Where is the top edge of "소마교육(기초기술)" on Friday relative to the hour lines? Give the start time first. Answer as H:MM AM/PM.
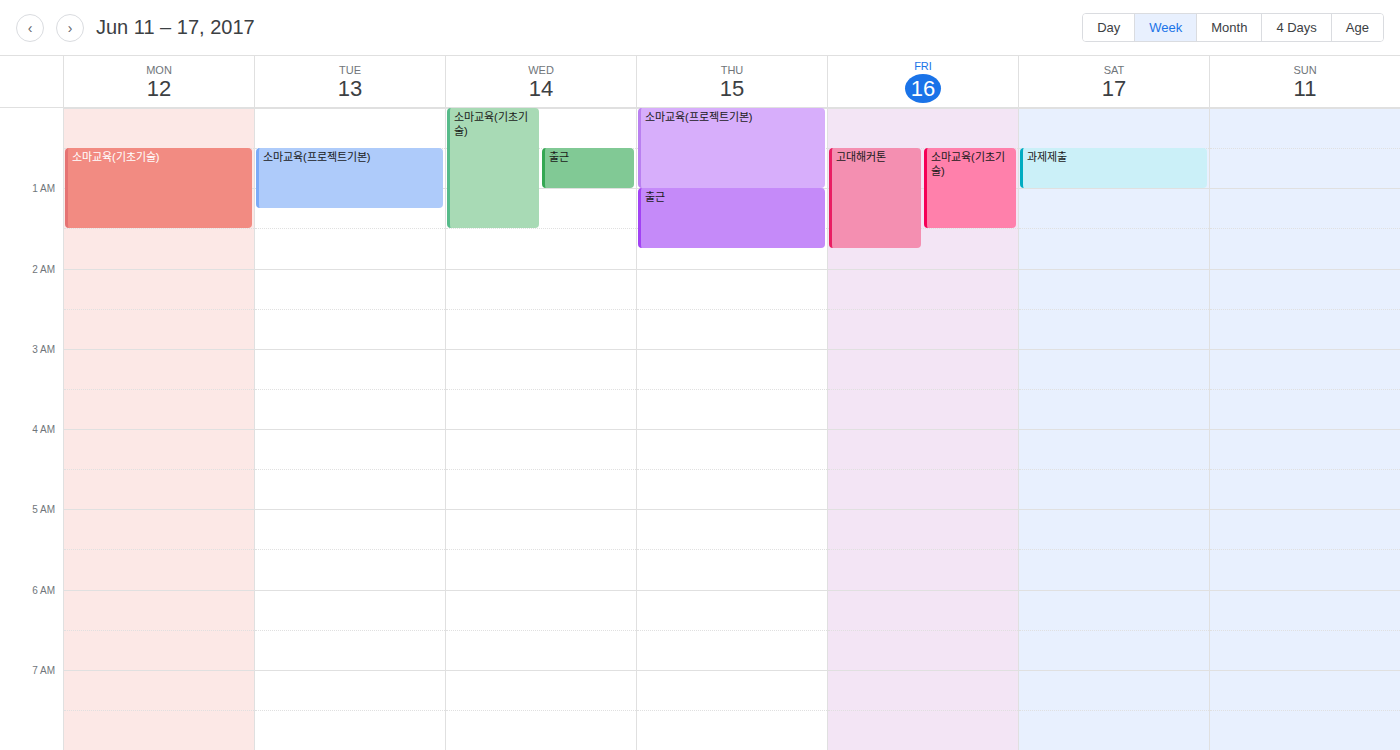
12:30 AM -- halfway between the 12 AM and 1 AM lines.